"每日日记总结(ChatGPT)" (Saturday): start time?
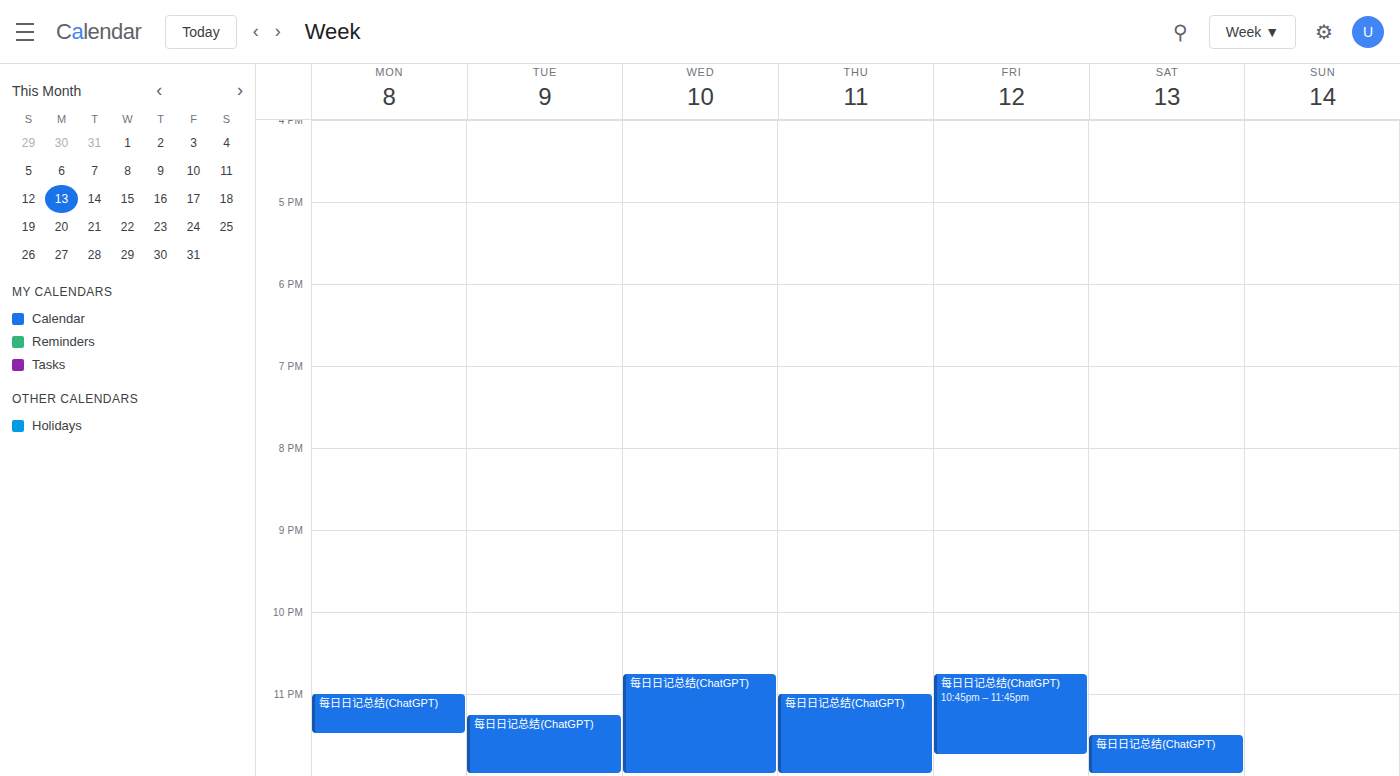
11:30 PM